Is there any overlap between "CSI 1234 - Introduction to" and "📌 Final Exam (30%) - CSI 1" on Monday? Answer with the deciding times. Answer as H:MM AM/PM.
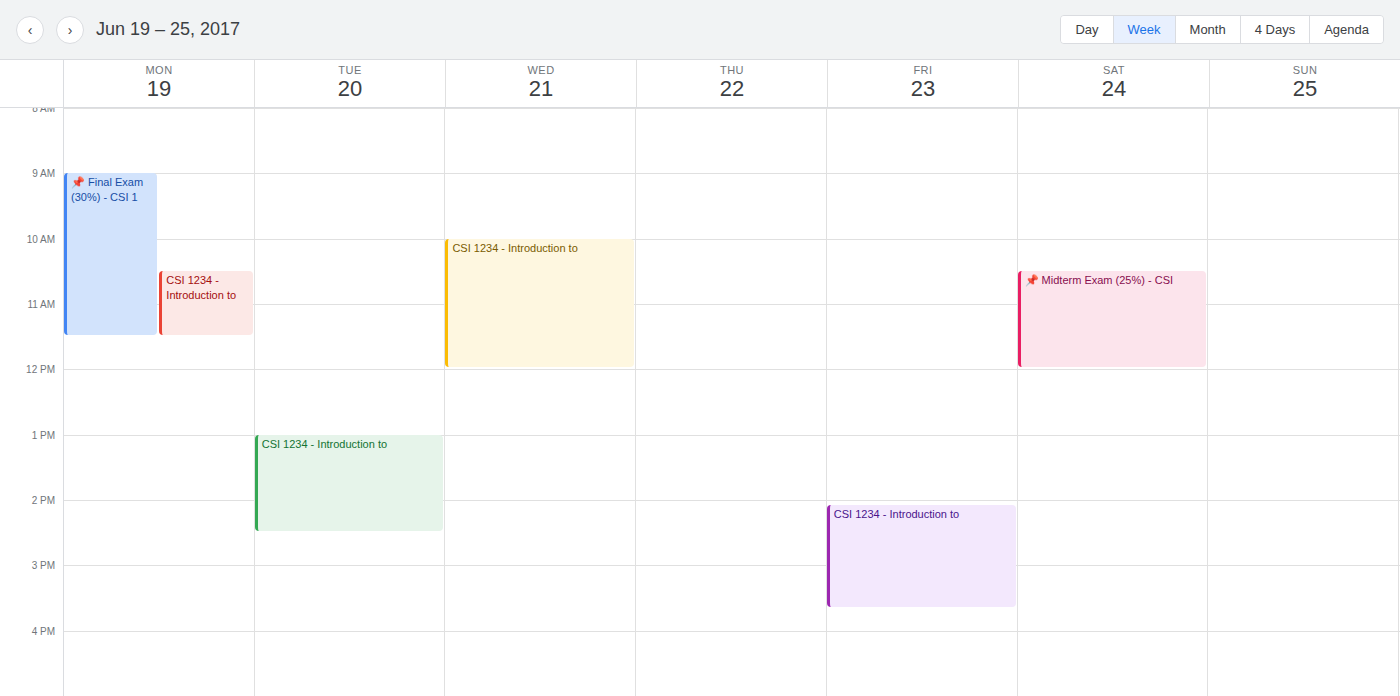
"CSI 1234 - Introduction to" starts at 10:30 AM, before "📌 Final Exam (30%) - CSI 1" ends at 11:30 AM -- they overlap.